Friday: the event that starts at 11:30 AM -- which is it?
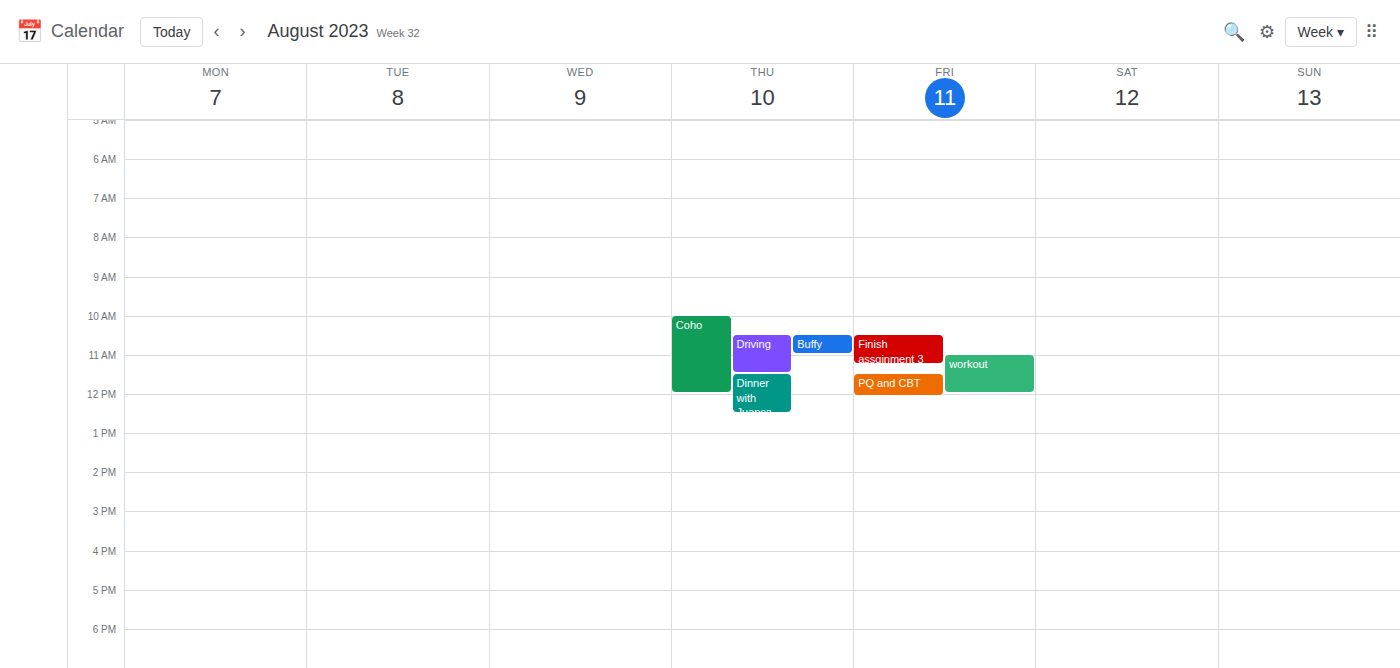
"PQ and CBT"